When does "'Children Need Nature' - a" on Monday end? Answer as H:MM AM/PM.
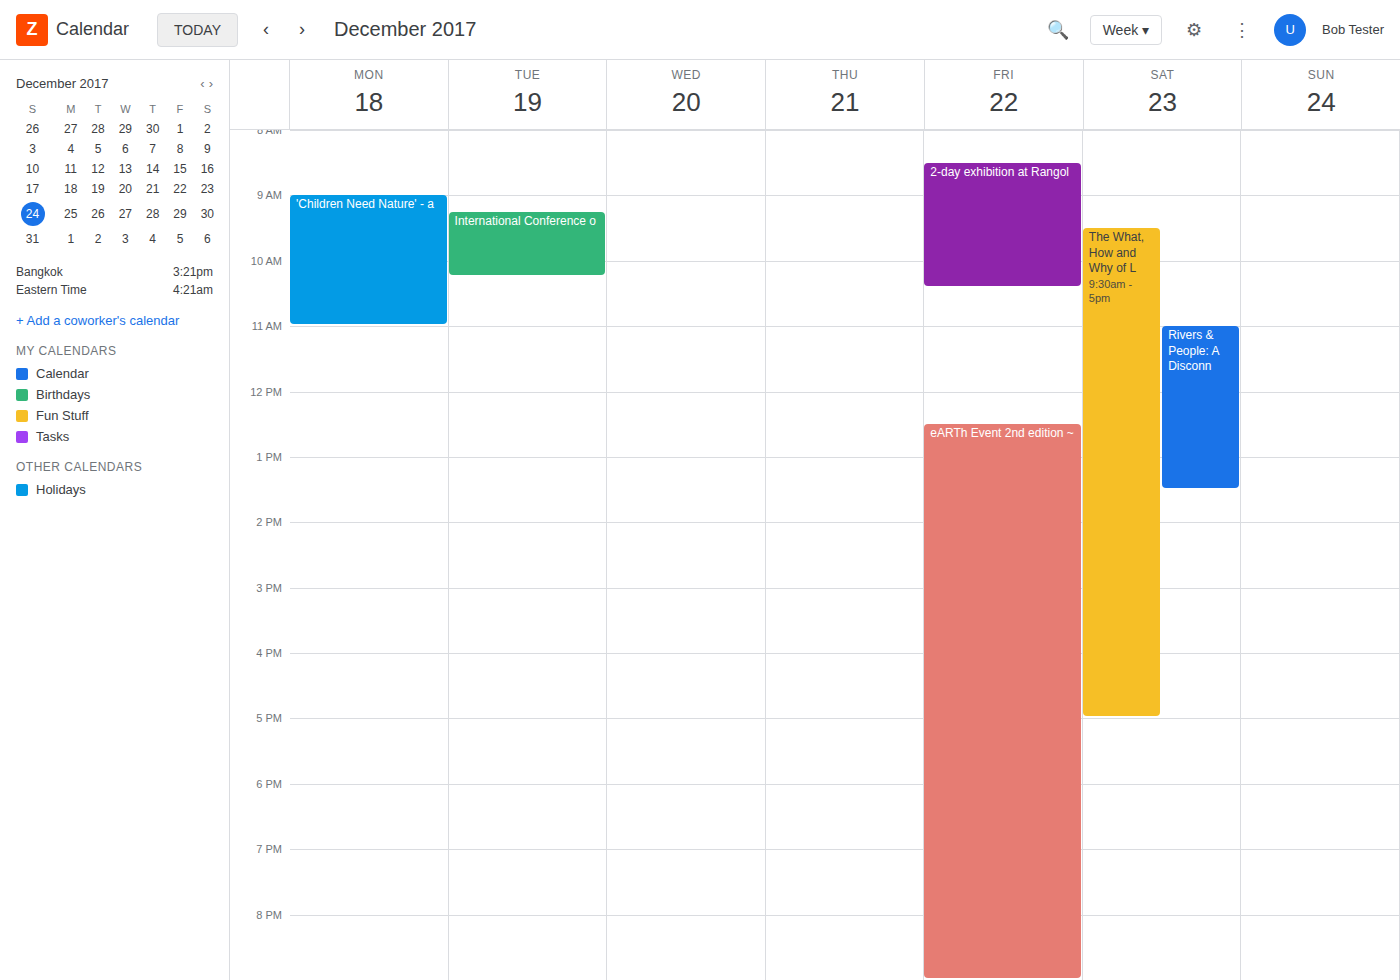
11:00 AM